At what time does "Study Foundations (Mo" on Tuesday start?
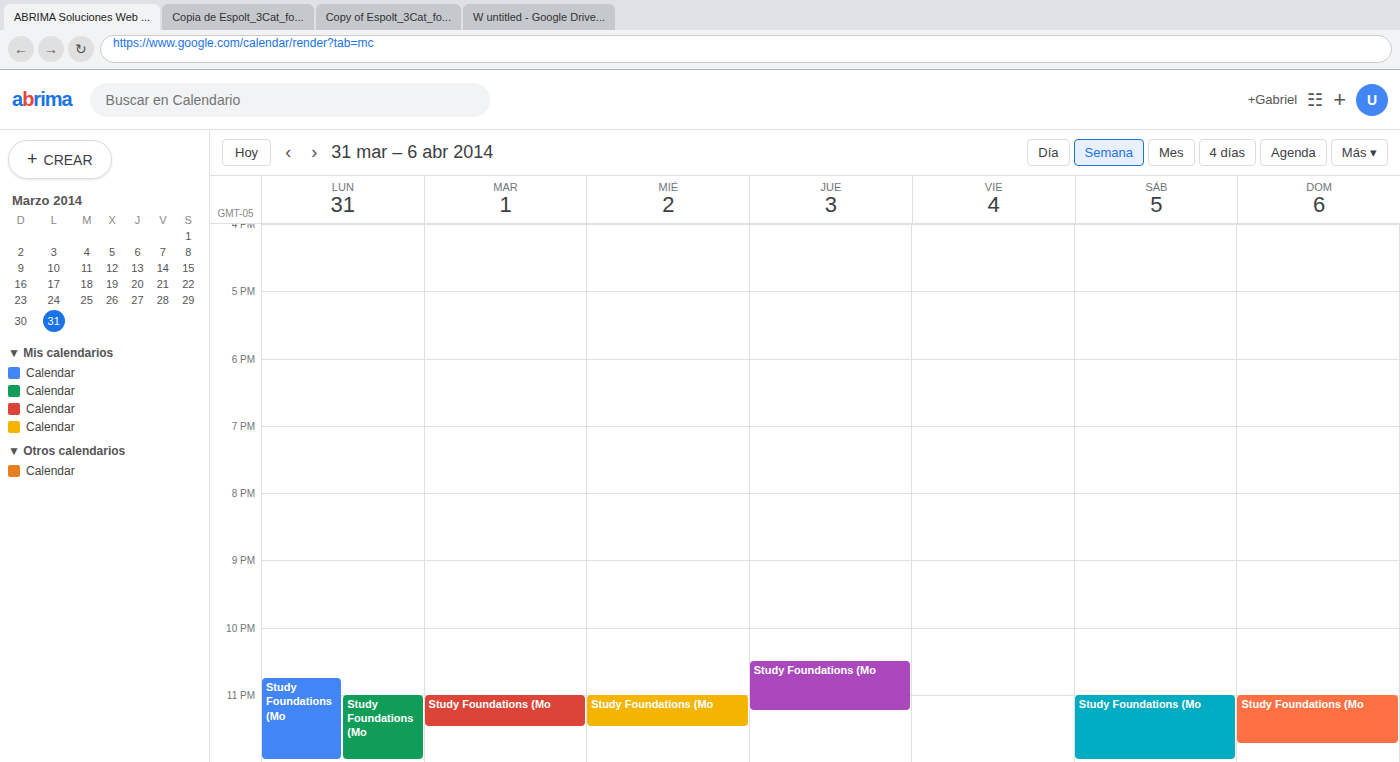
11:00 PM